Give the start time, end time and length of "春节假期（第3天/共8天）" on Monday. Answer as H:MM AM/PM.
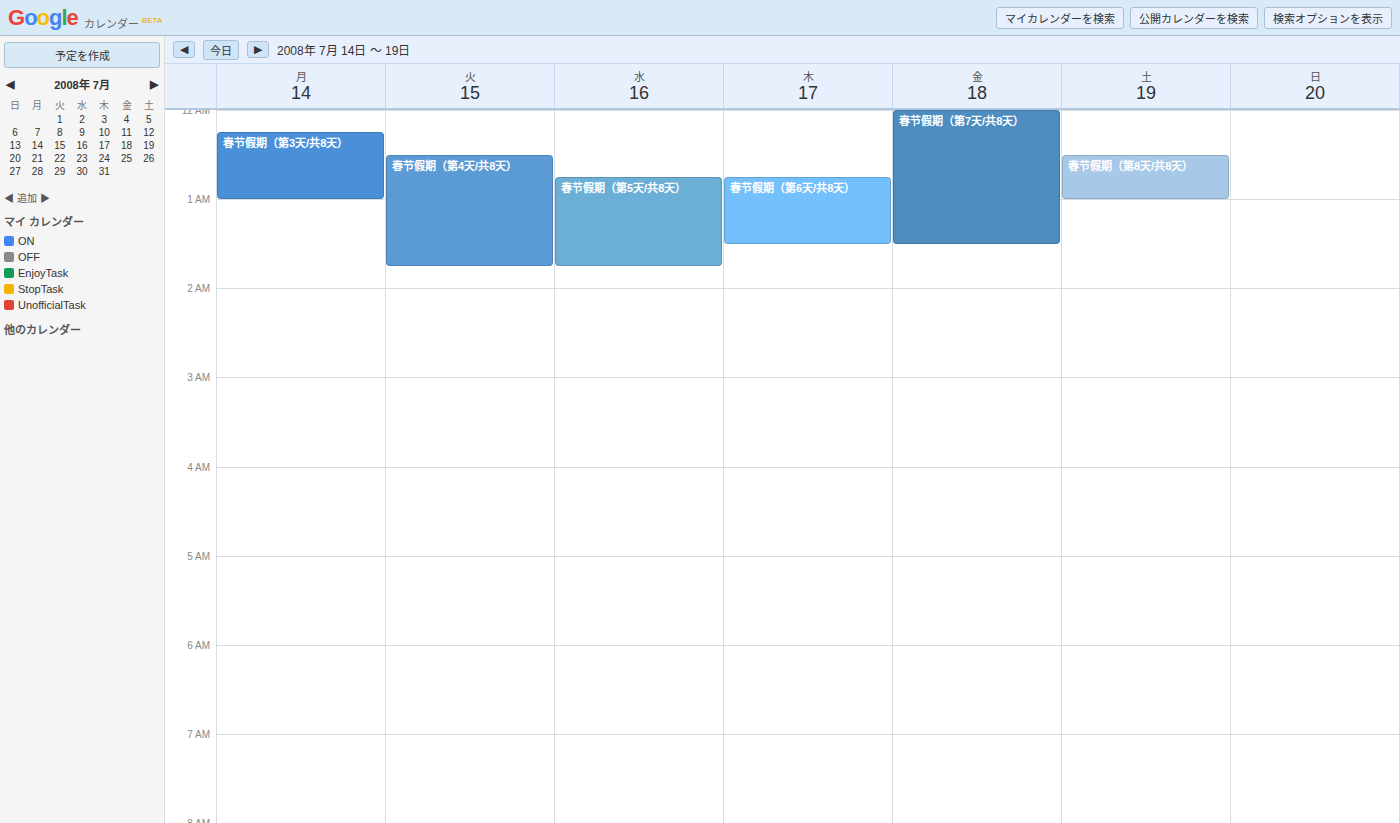
12:15 AM to 1:00 AM, 45 minutes